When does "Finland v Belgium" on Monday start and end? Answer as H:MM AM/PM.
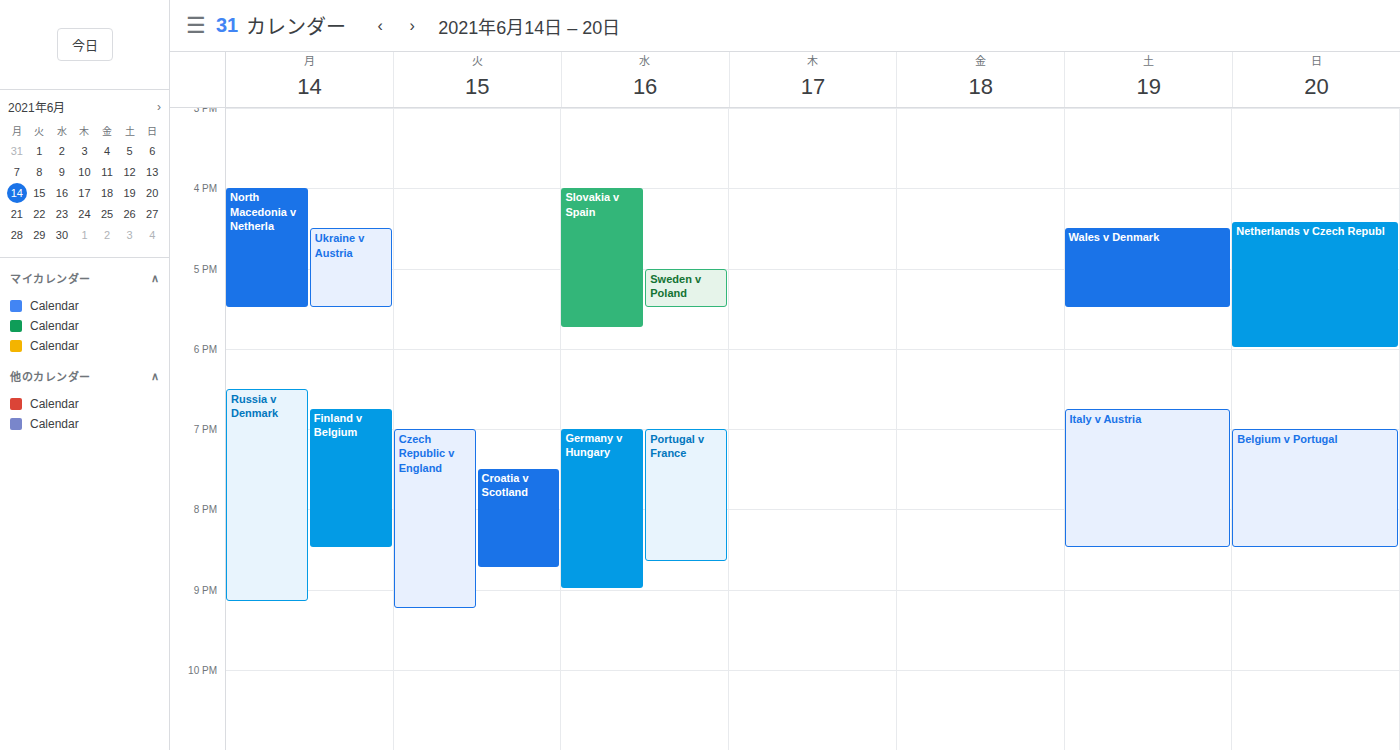
6:45 PM to 8:30 PM